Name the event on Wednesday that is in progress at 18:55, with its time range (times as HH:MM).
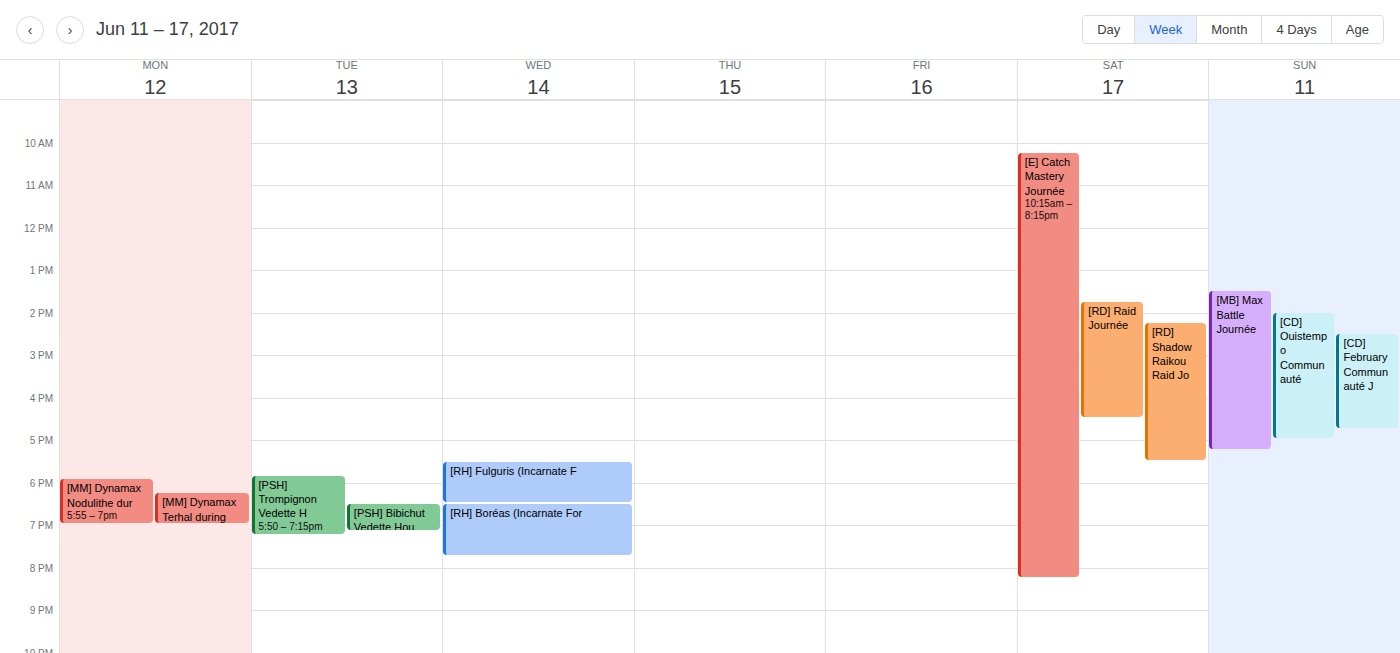
"[RH] Boréas (Incarnate For", 18:30 to 19:45